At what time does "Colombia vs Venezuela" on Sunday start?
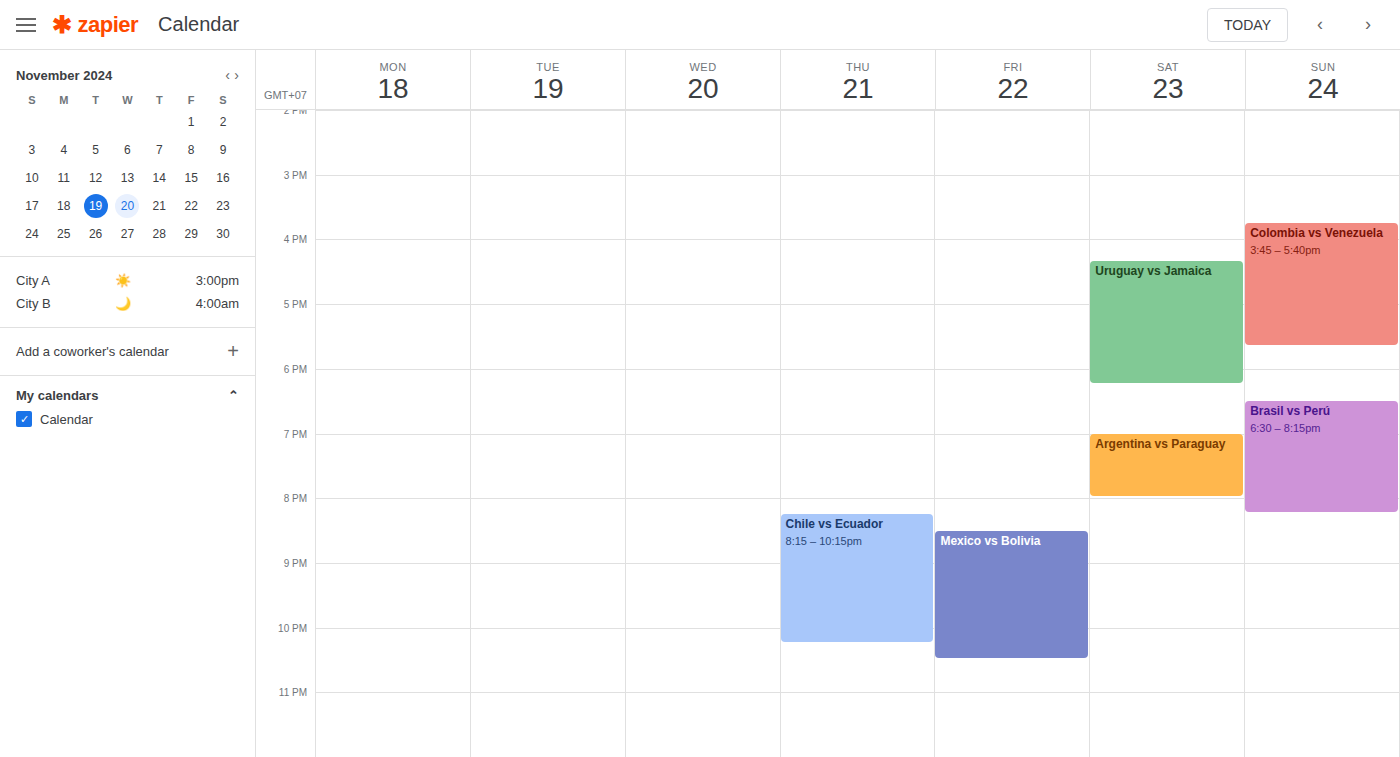
3:45 PM